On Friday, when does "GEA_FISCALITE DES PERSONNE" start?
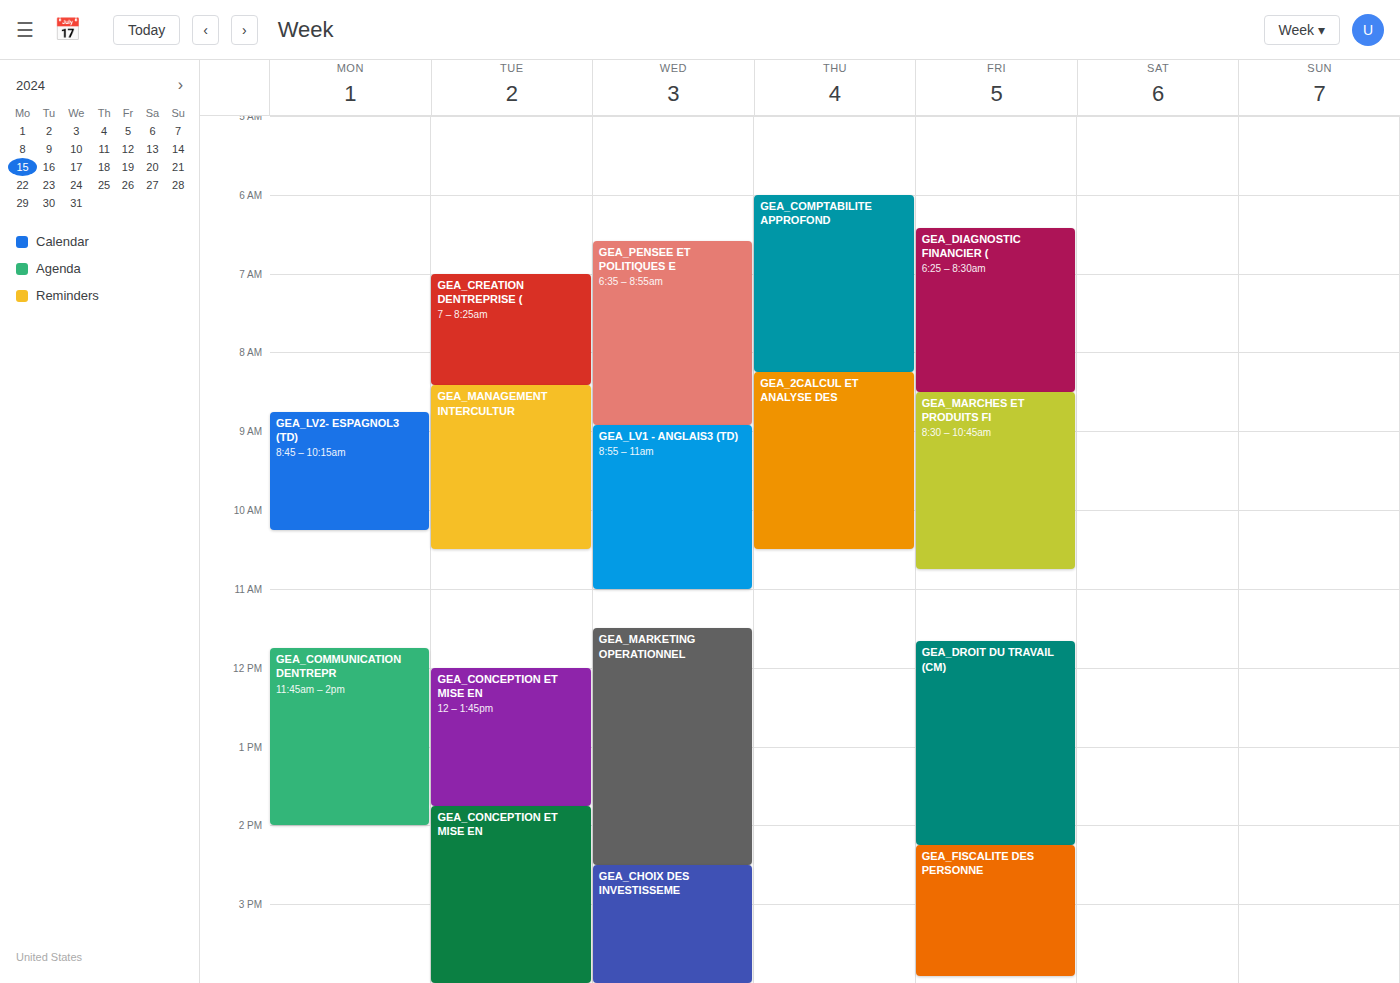
14:15